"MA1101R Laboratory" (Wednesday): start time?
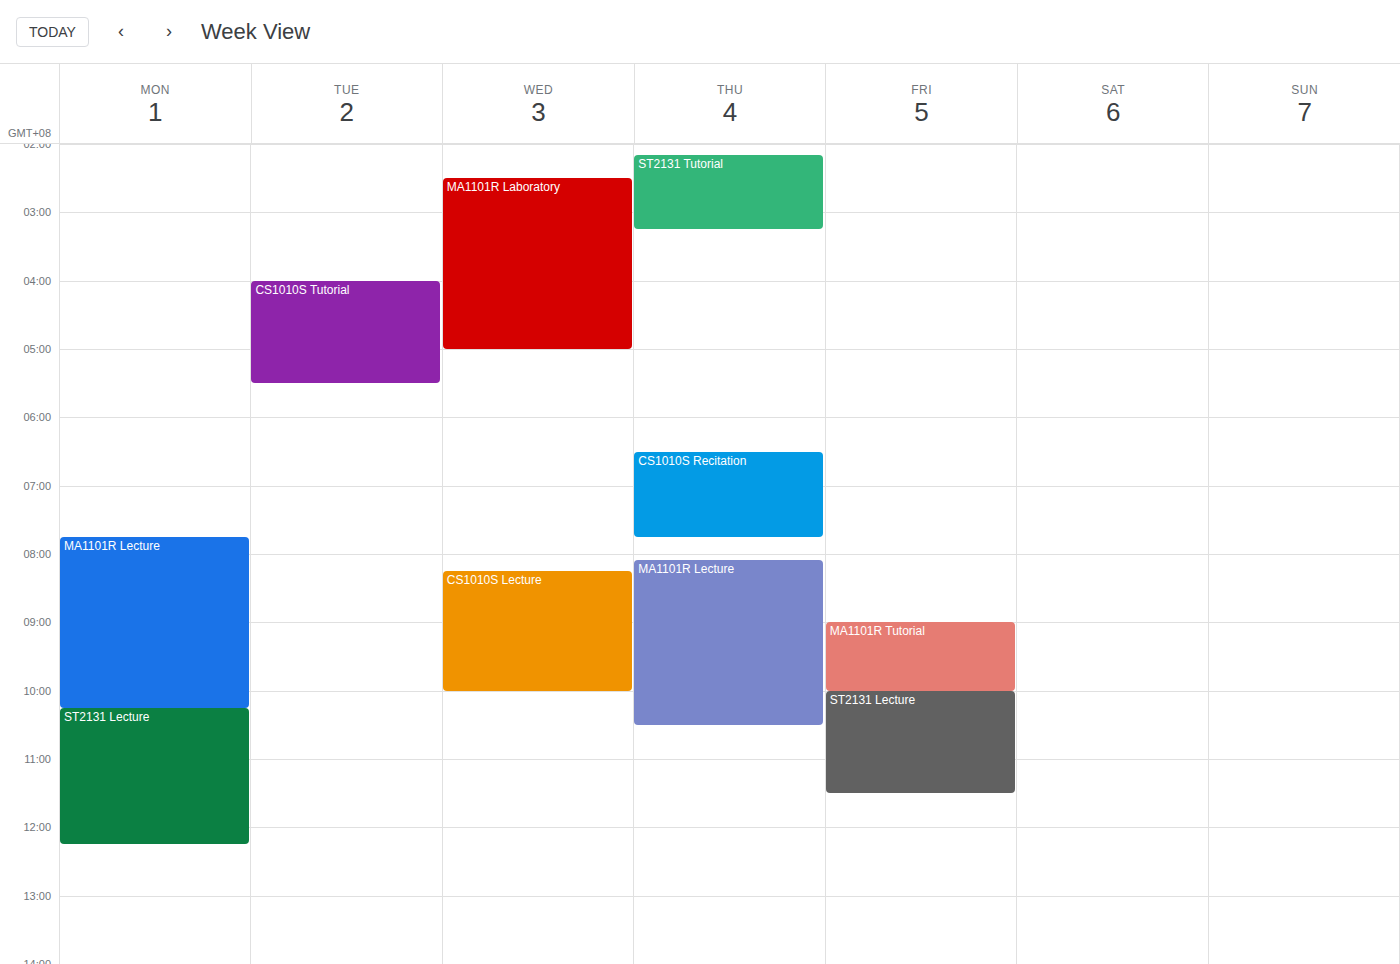
2:30 AM